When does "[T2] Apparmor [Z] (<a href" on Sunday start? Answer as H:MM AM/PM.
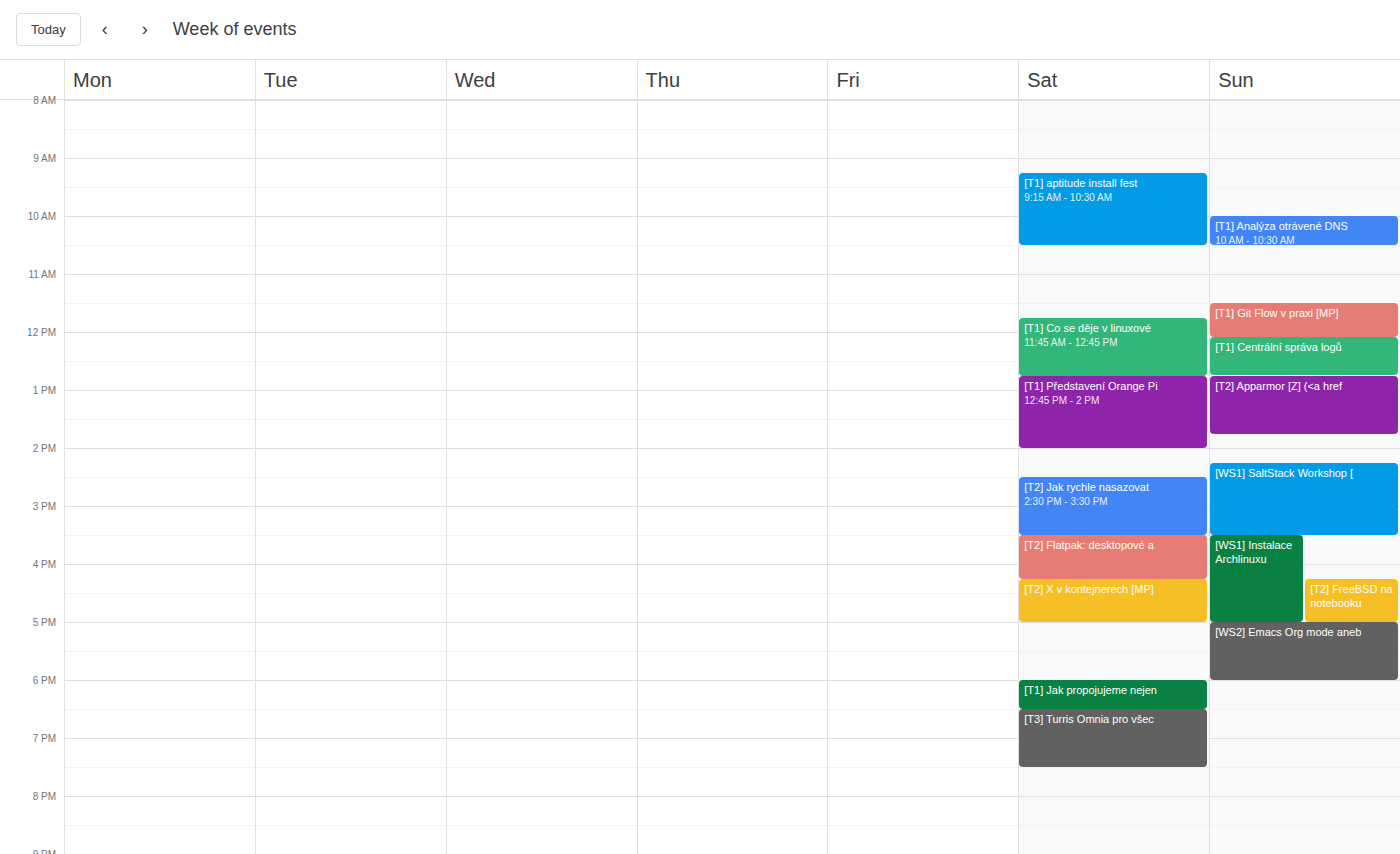
12:45 PM